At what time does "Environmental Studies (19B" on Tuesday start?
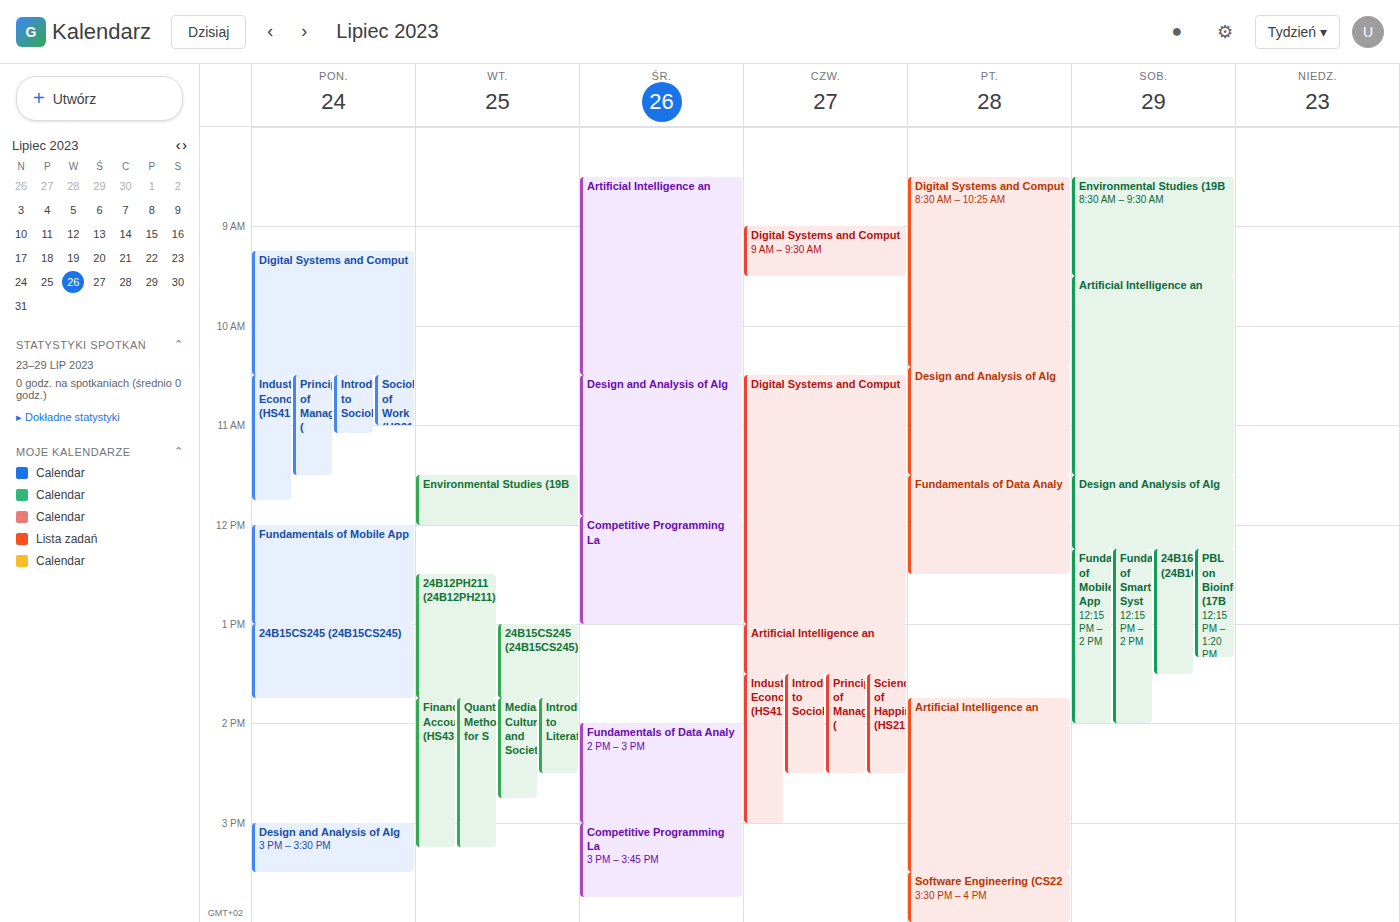
11:30 AM